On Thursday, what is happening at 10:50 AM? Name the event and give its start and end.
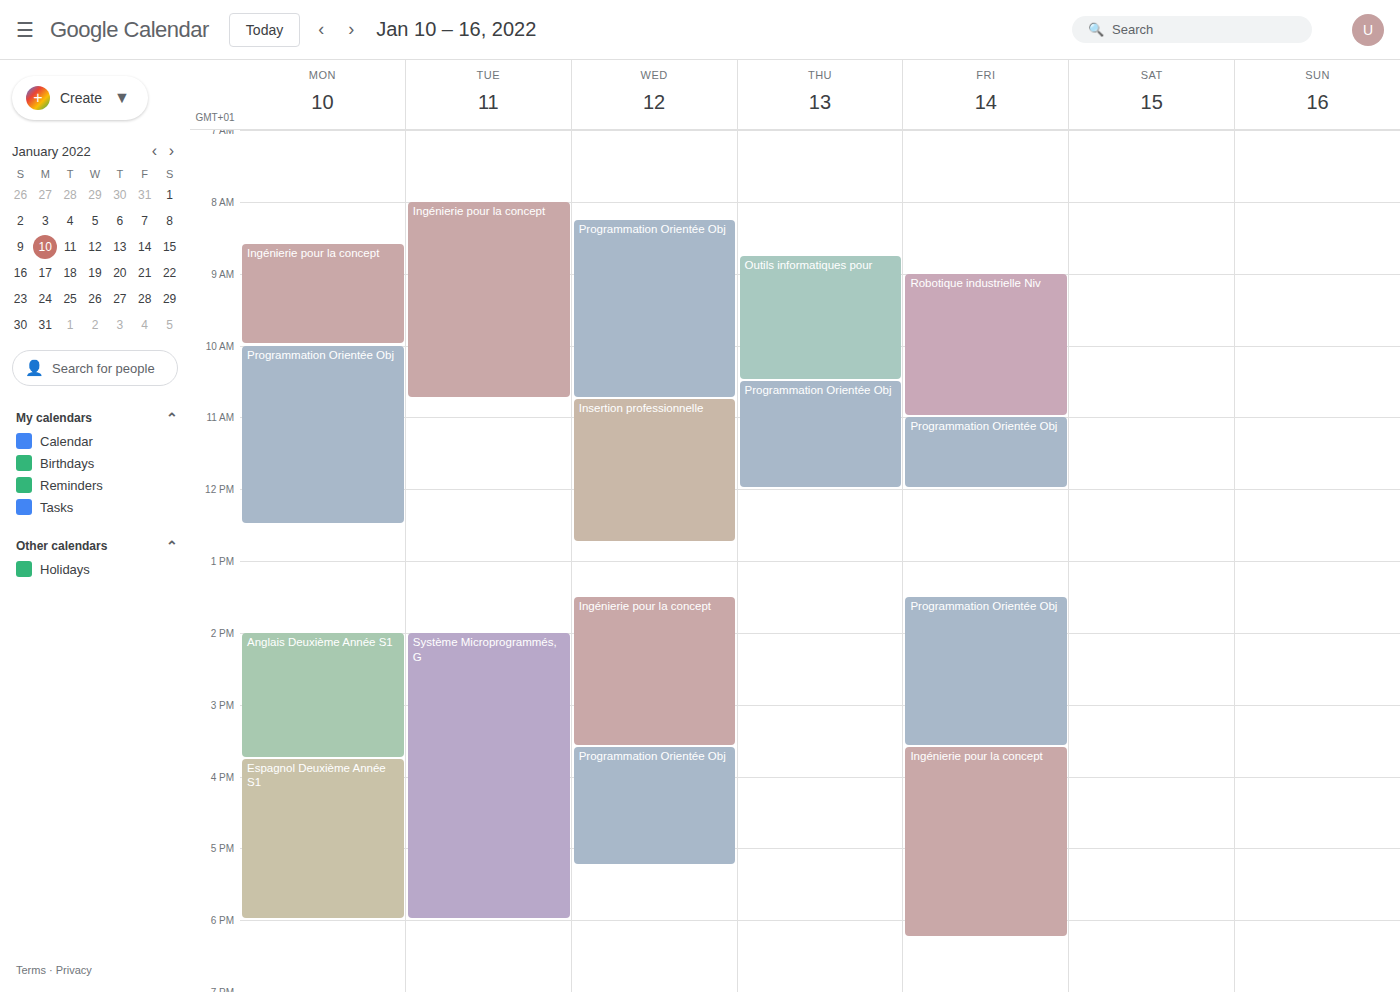
"Programmation Orientée Obj", 10:30 AM to 12:00 PM